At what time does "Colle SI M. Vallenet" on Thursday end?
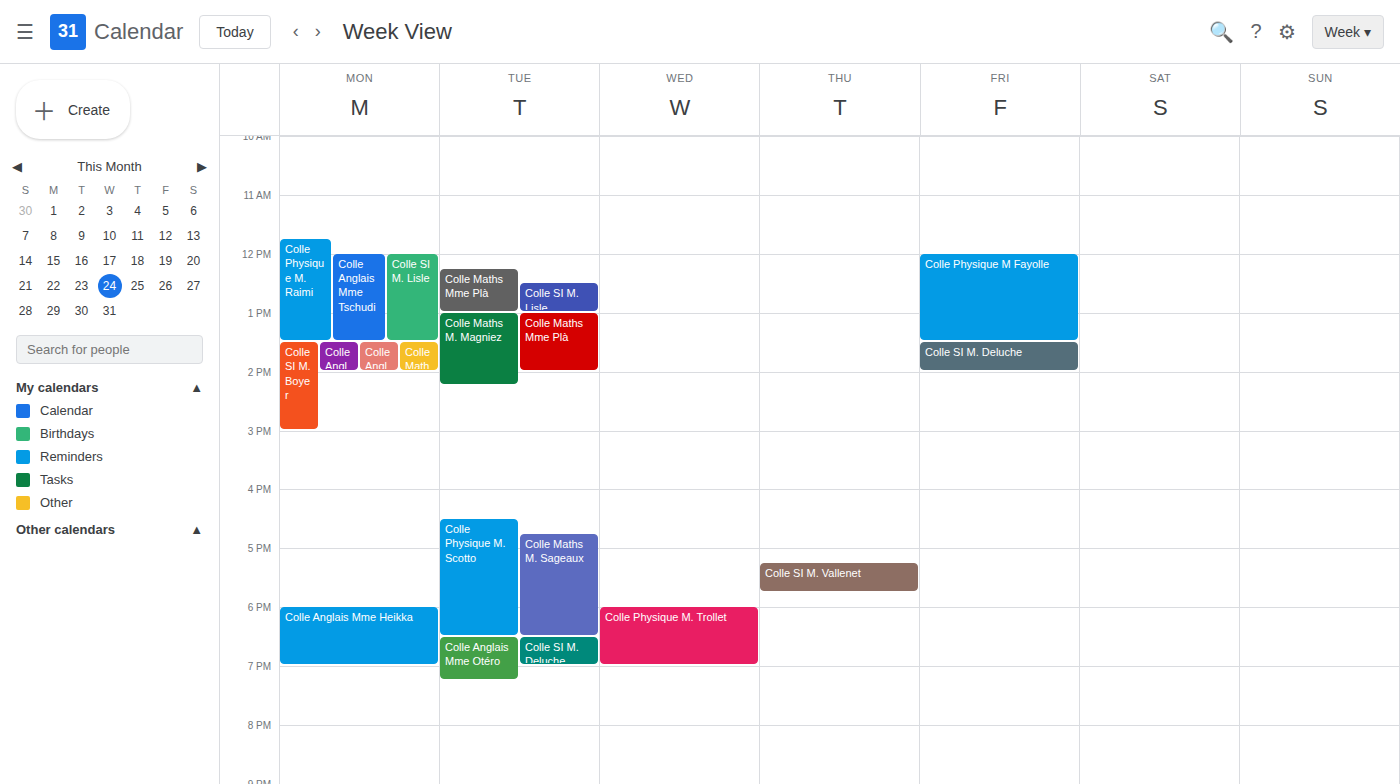
17:45